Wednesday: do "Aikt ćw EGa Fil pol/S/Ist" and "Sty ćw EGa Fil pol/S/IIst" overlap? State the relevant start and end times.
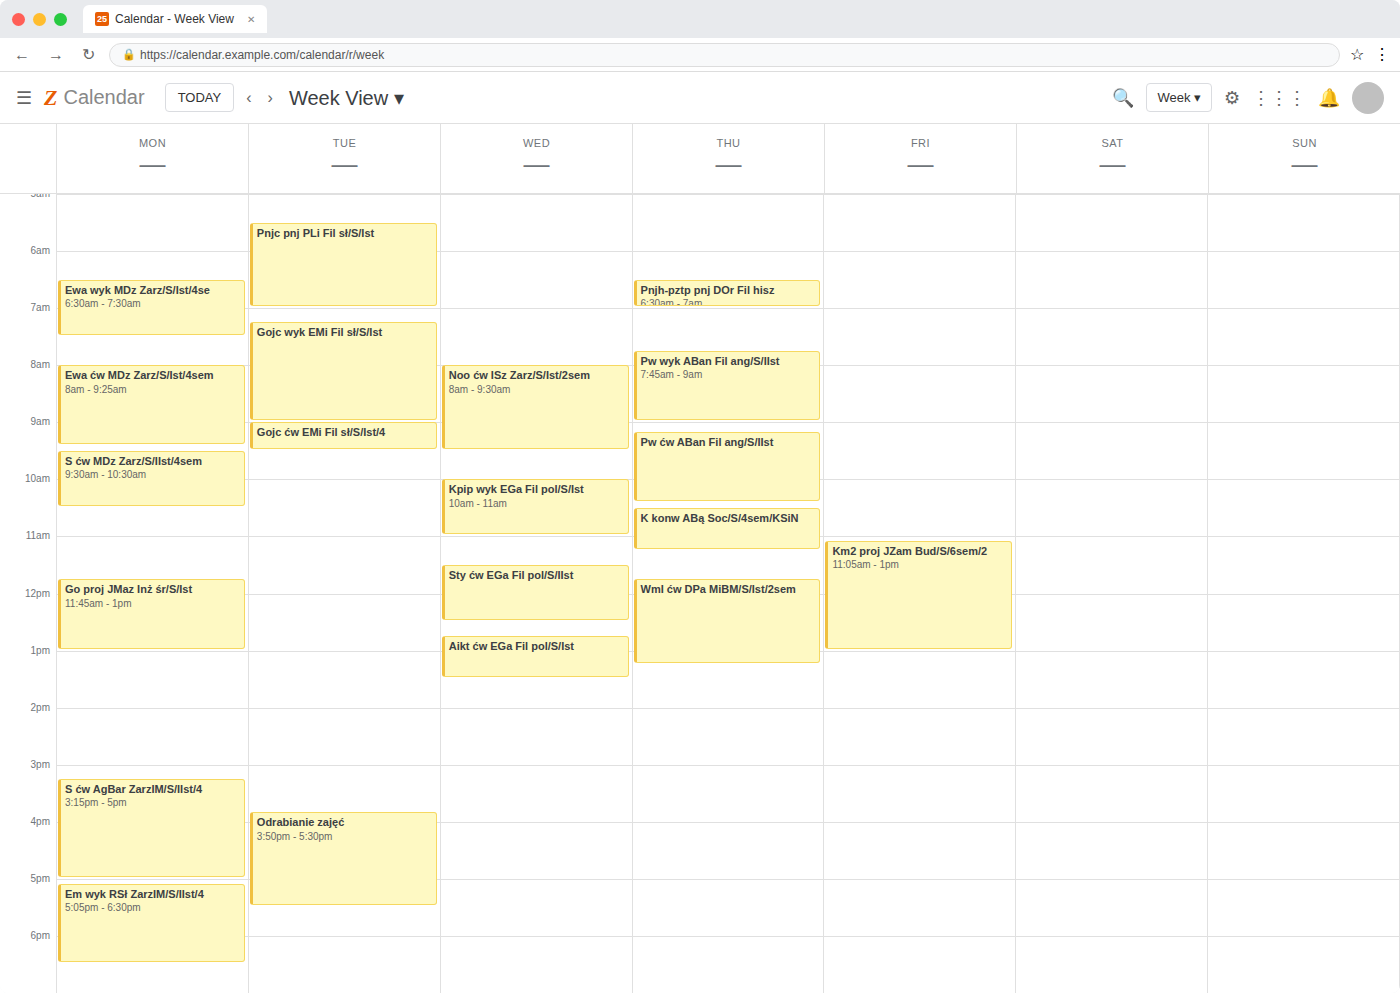
"Sty ćw EGa Fil pol/S/IIst" ends at 12:30 PM and "Aikt ćw EGa Fil pol/S/Ist" starts at 12:45 PM -- no overlap.